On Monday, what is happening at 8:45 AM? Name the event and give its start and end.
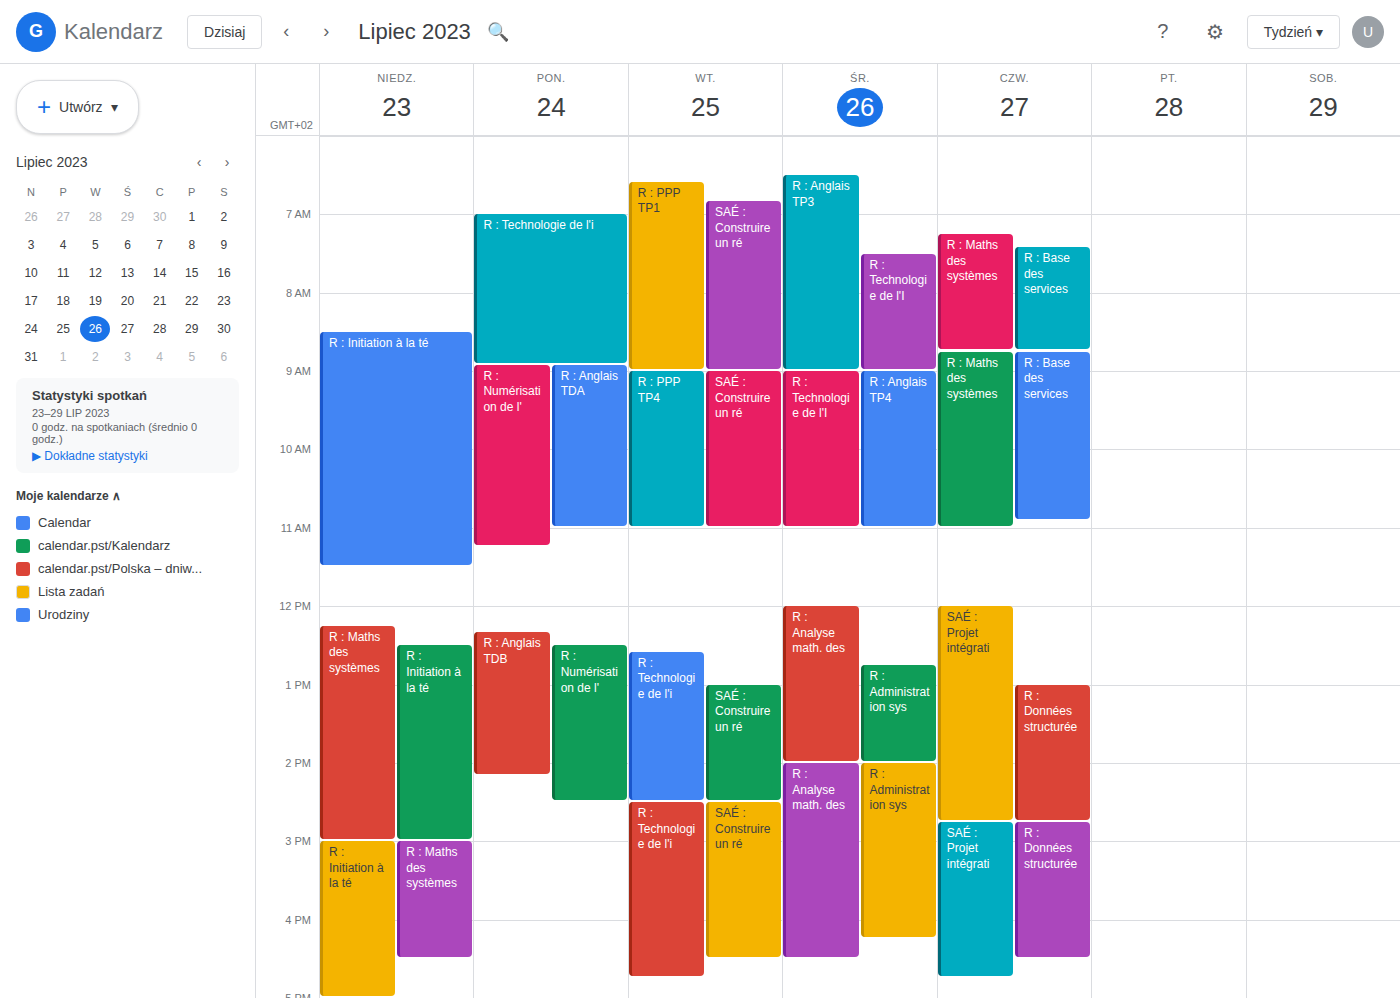
"R : Technologie de l'i", 7:00 AM to 8:55 AM